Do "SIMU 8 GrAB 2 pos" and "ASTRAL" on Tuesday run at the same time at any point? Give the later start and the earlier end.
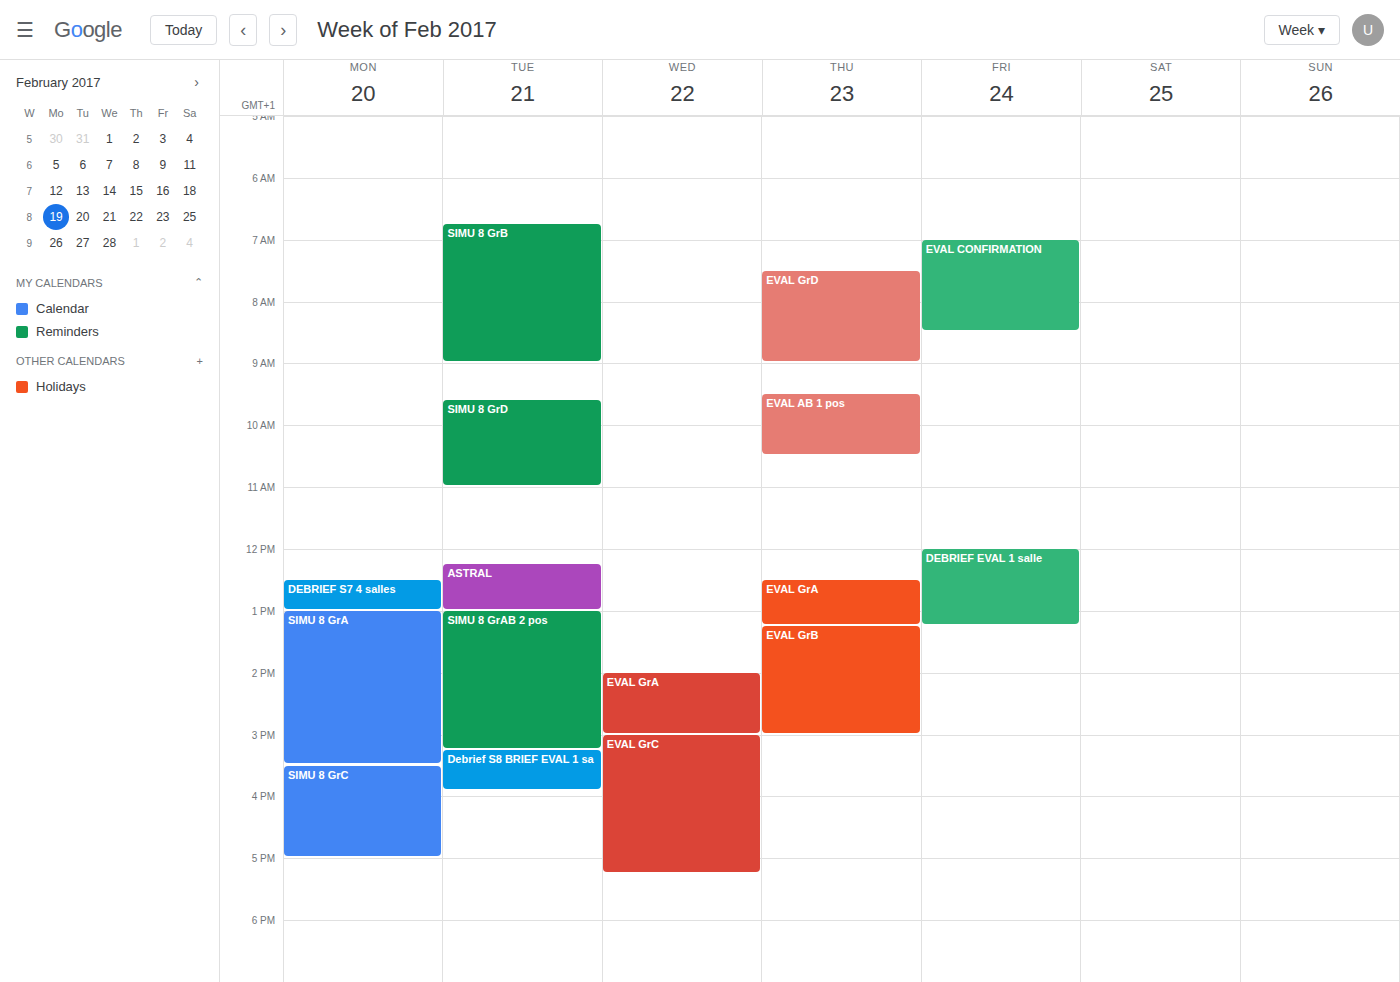
"ASTRAL" ends at 1:00 PM, exactly when "SIMU 8 GrAB 2 pos" starts -- they touch but do not overlap.